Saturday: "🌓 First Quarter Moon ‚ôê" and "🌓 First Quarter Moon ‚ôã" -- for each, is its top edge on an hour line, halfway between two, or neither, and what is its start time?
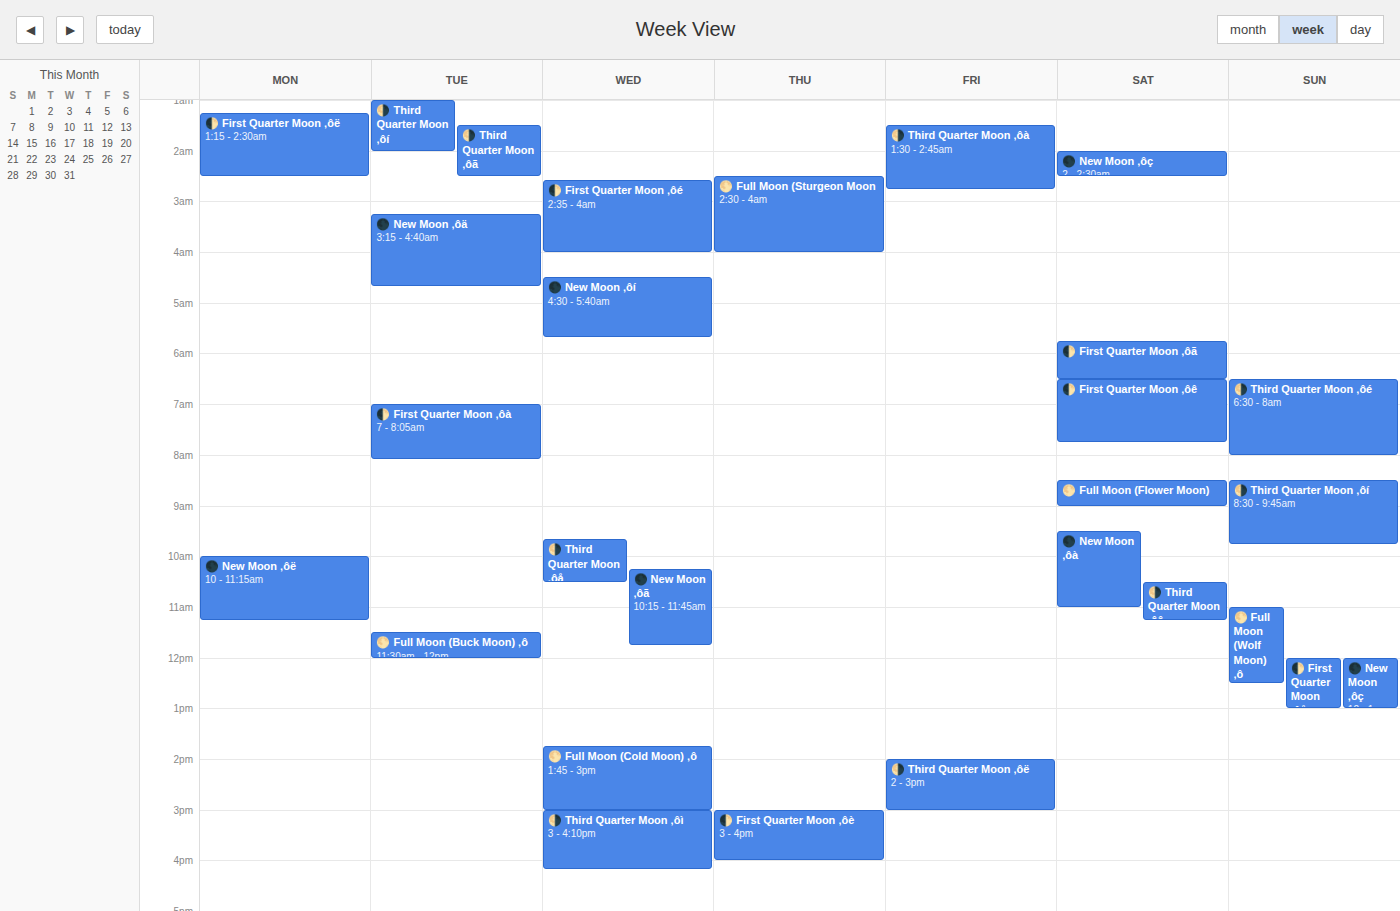
"🌓 First Quarter Moon ‚ôê": 6:30 AM, halfway between the 6 AM and 7 AM lines. "🌓 First Quarter Moon ‚ôã": 5:45 AM, neither: three quarters of the way from the 5 AM line to the 6 AM line.